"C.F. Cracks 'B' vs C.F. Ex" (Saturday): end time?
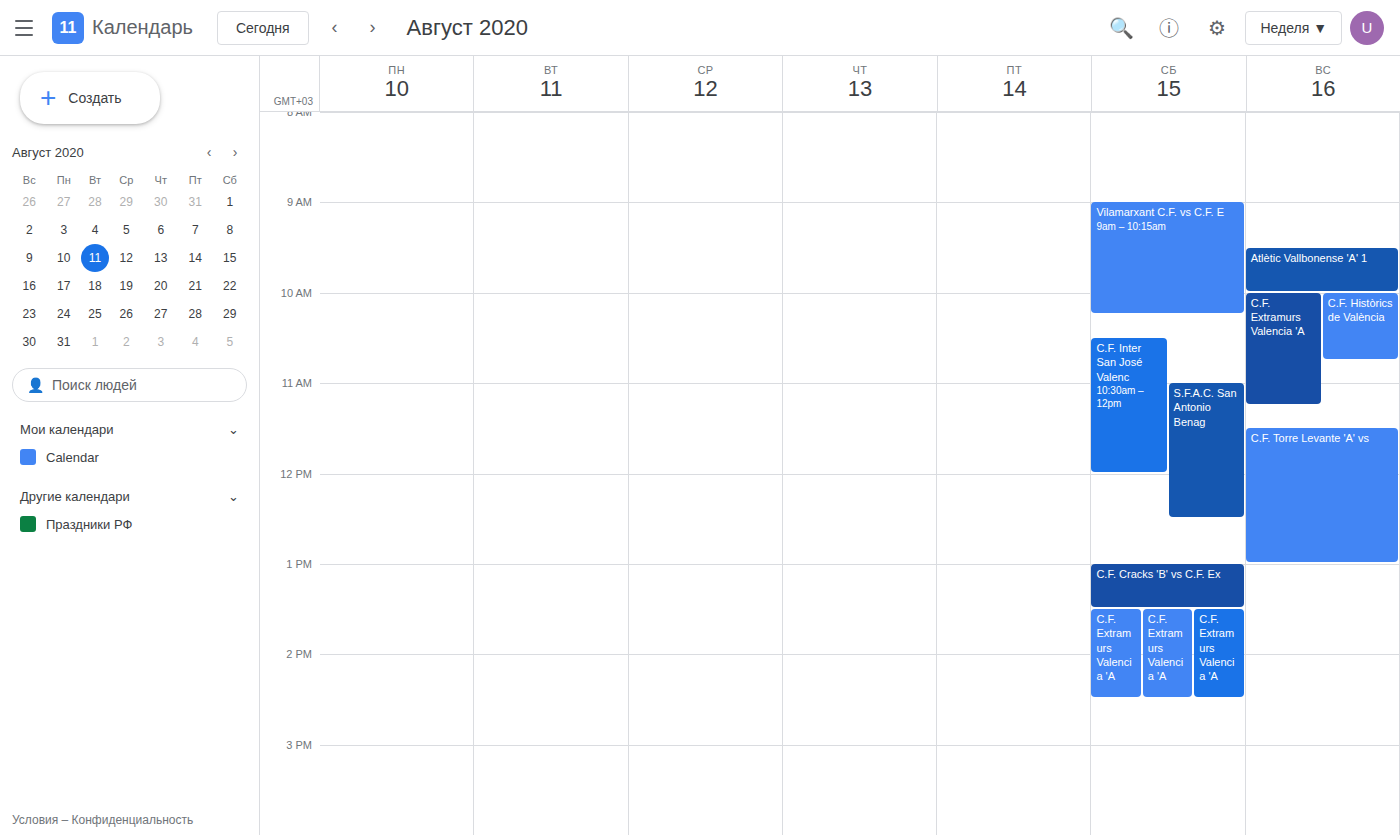
13:30